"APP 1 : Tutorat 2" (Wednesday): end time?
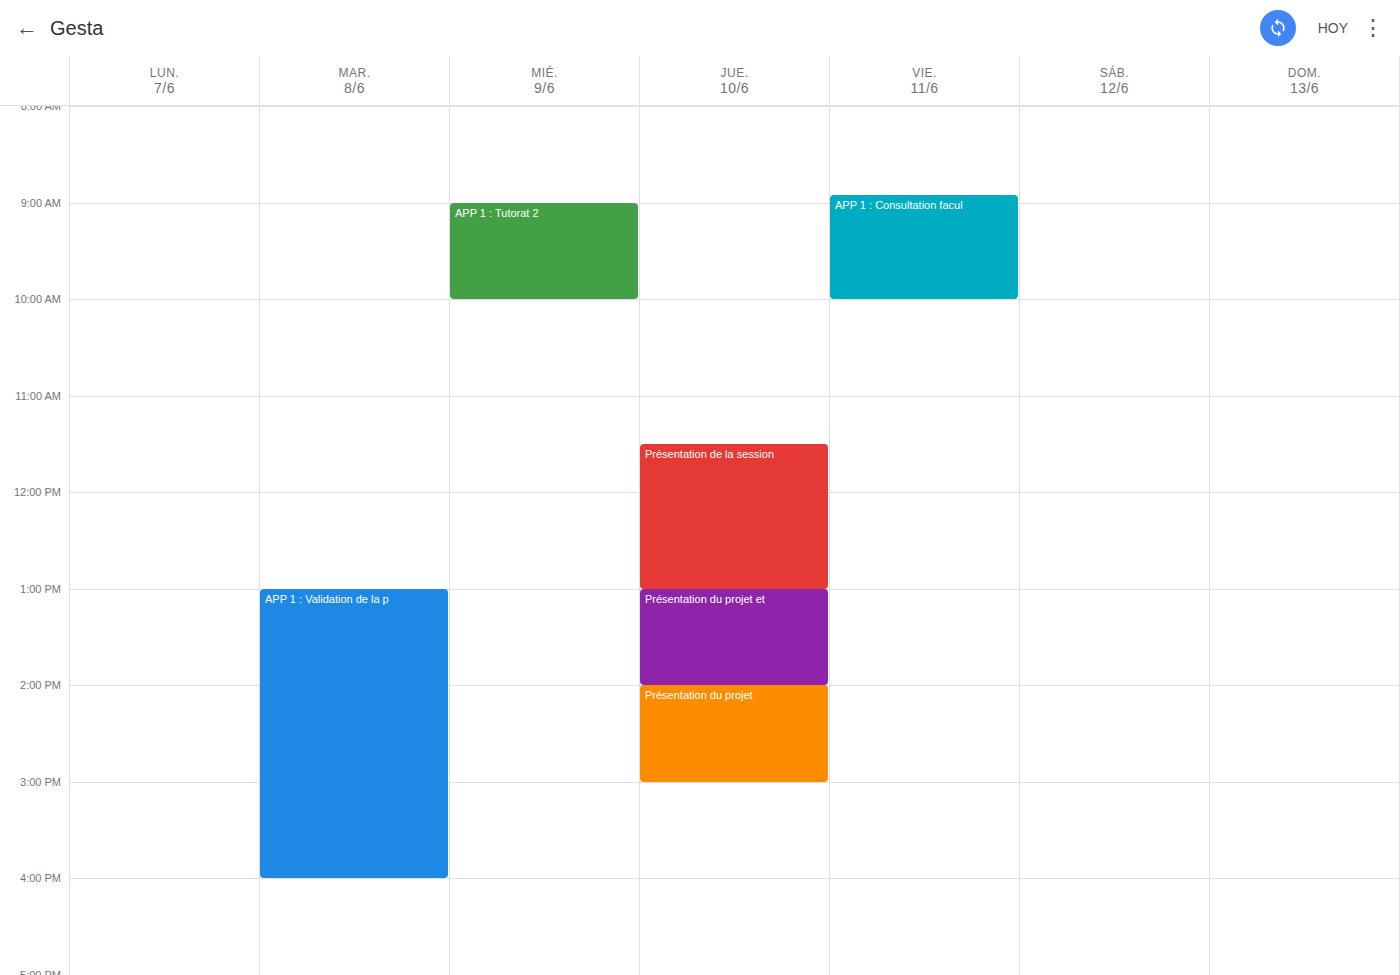
10:00 AM